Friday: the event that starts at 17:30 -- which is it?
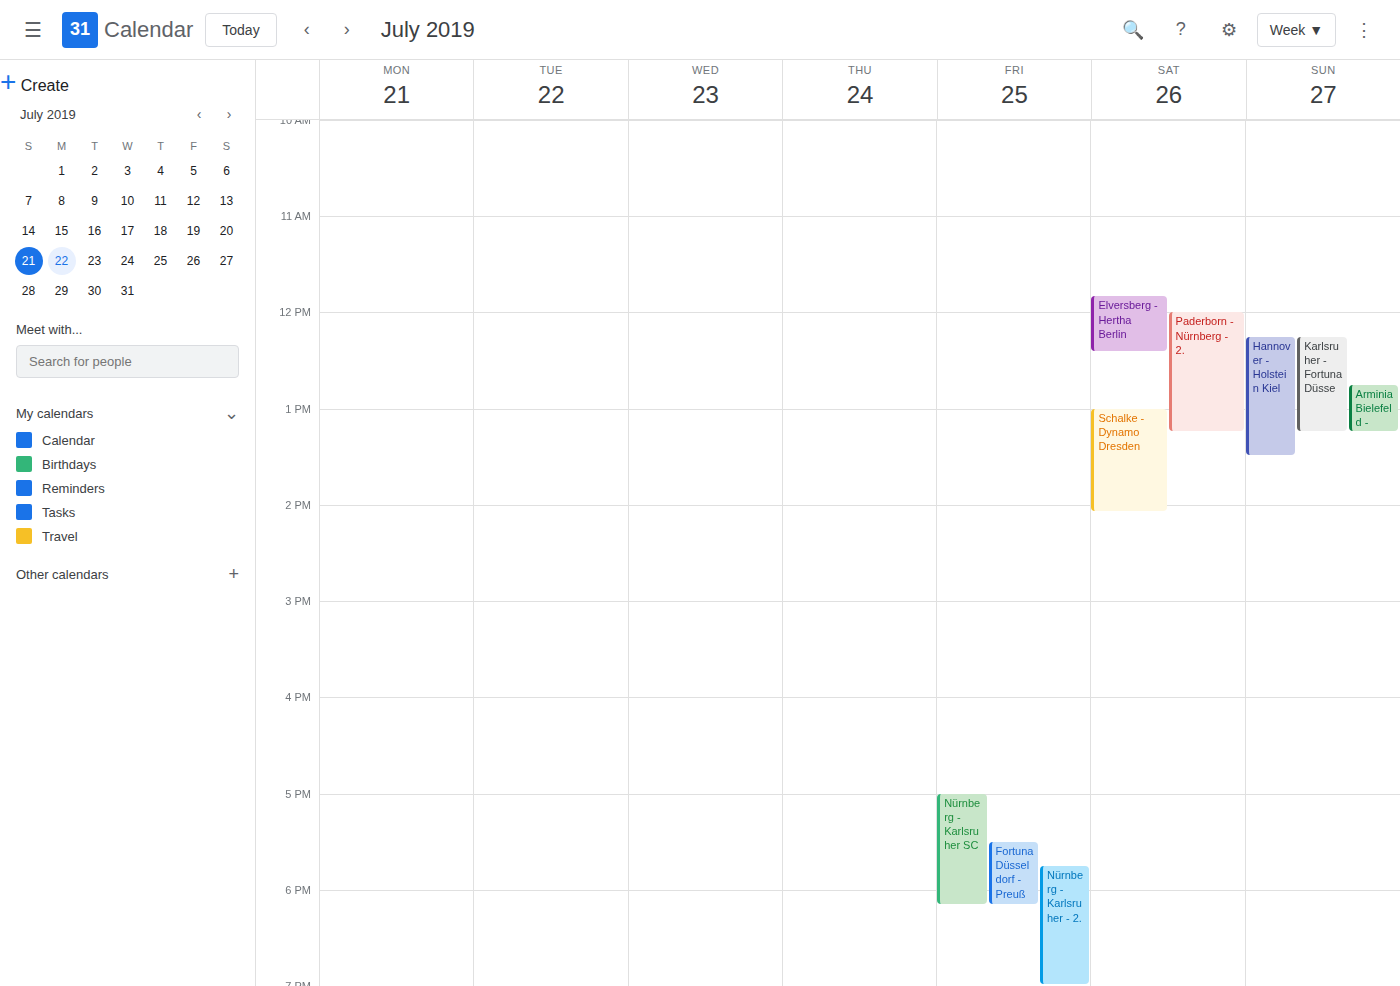
"Fortuna Düsseldorf - Preuß"